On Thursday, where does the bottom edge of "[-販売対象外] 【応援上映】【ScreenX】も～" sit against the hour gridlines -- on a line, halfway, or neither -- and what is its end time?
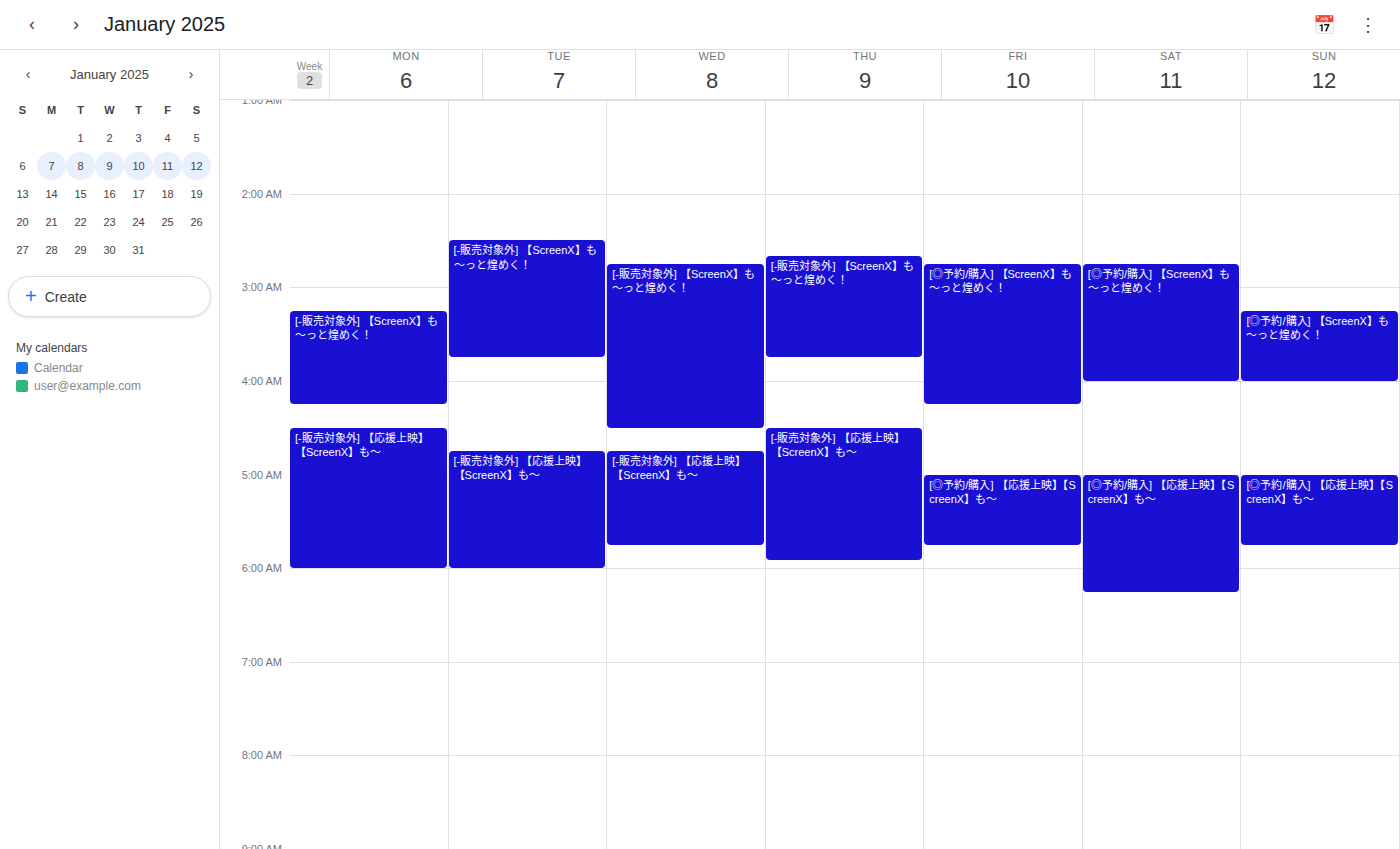
5:55 AM -- neither: 55 minutes below the 5 AM line and 5 minutes above the 6 AM line.